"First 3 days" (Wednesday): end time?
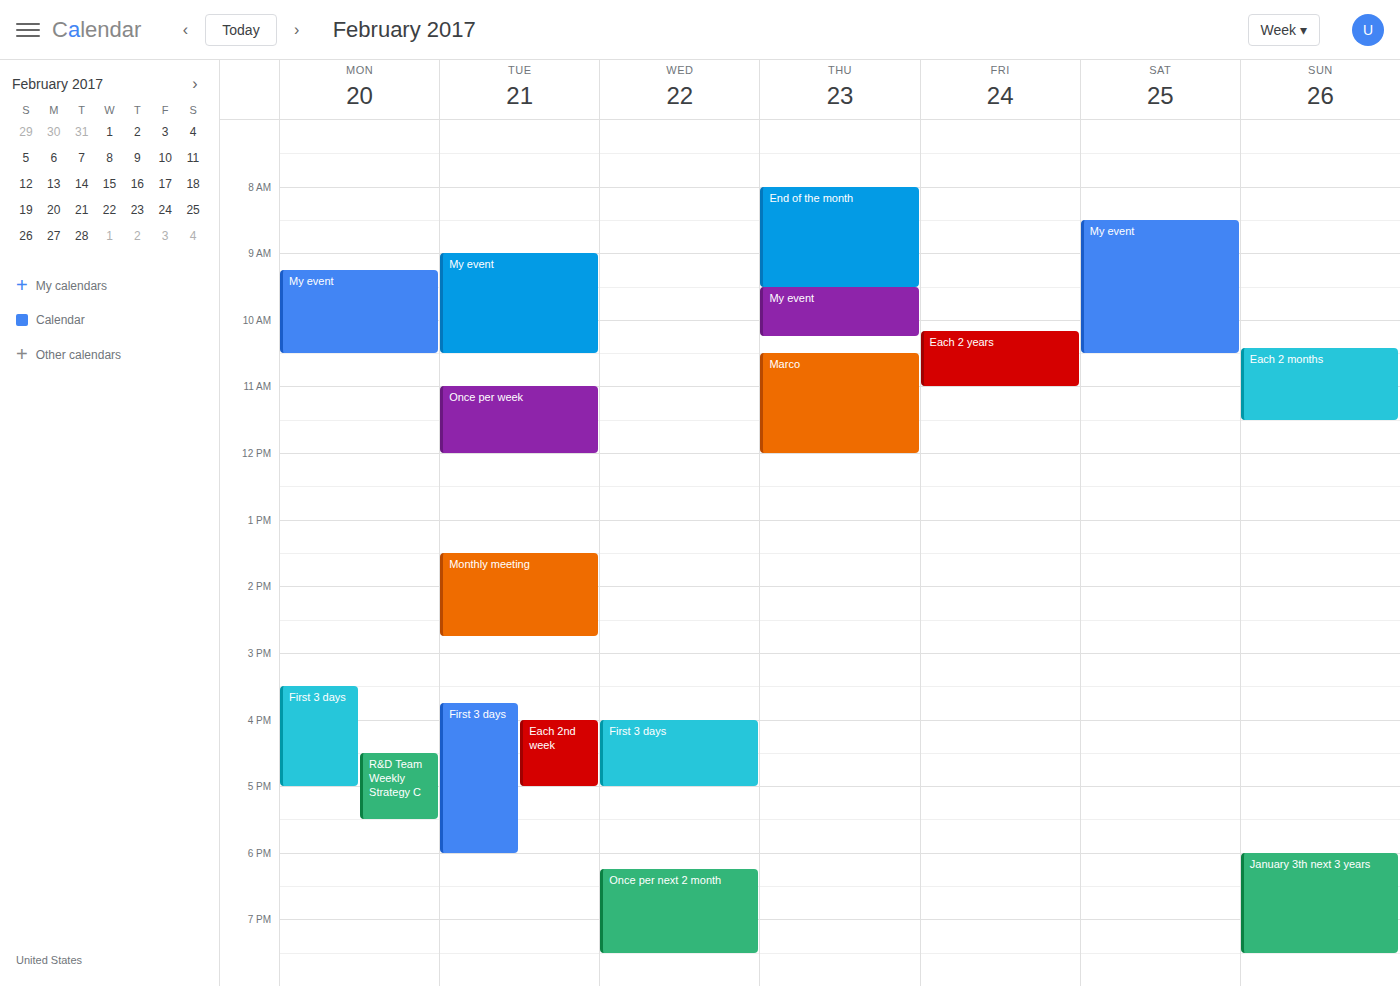
5:00 PM